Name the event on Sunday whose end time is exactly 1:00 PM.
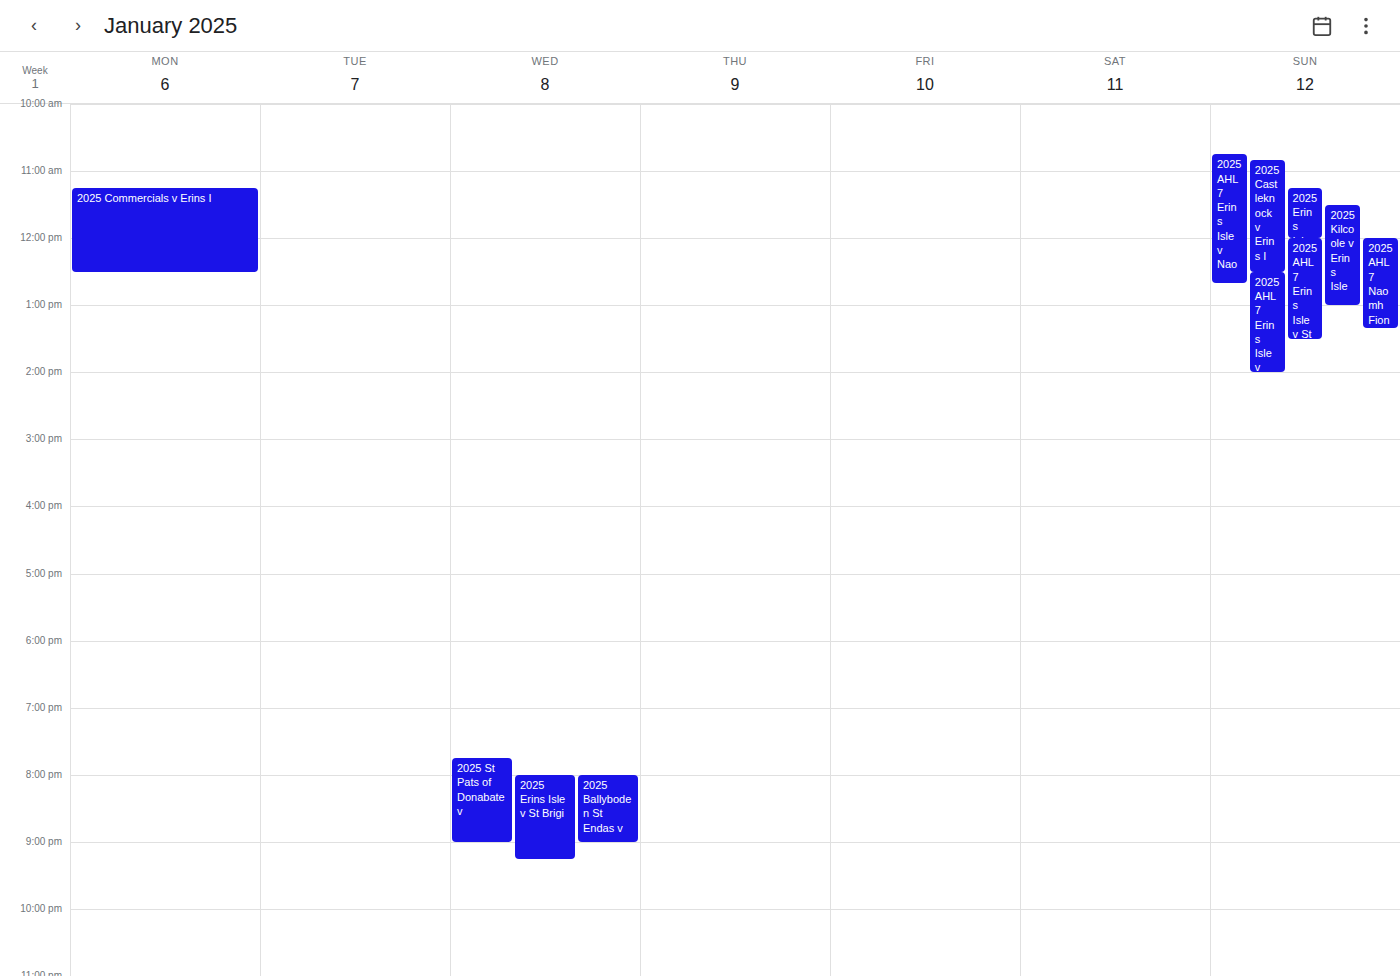
"2025 Kilcoole v Erins Isle"